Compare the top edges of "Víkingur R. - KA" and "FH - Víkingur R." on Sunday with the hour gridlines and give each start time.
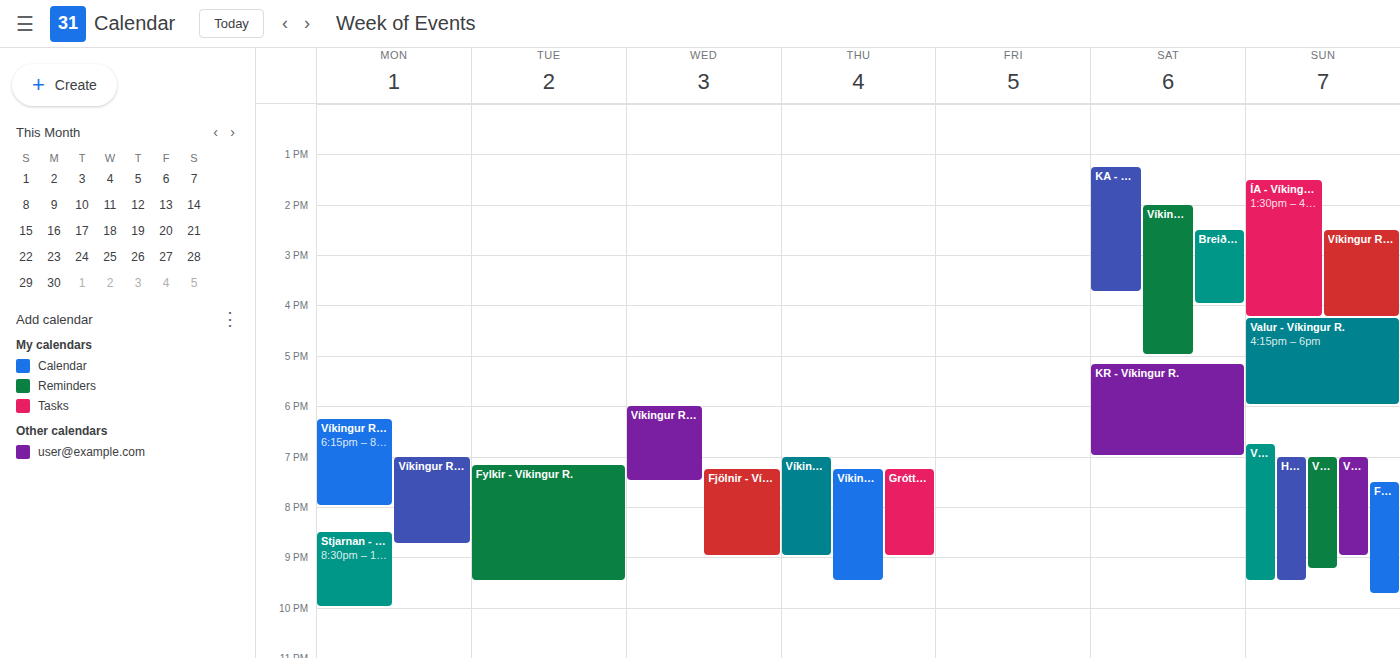
"Víkingur R. - KA": 7:00 PM, exactly on the 7 PM line. "FH - Víkingur R.": 7:30 PM, halfway between the 7 PM and 8 PM lines.